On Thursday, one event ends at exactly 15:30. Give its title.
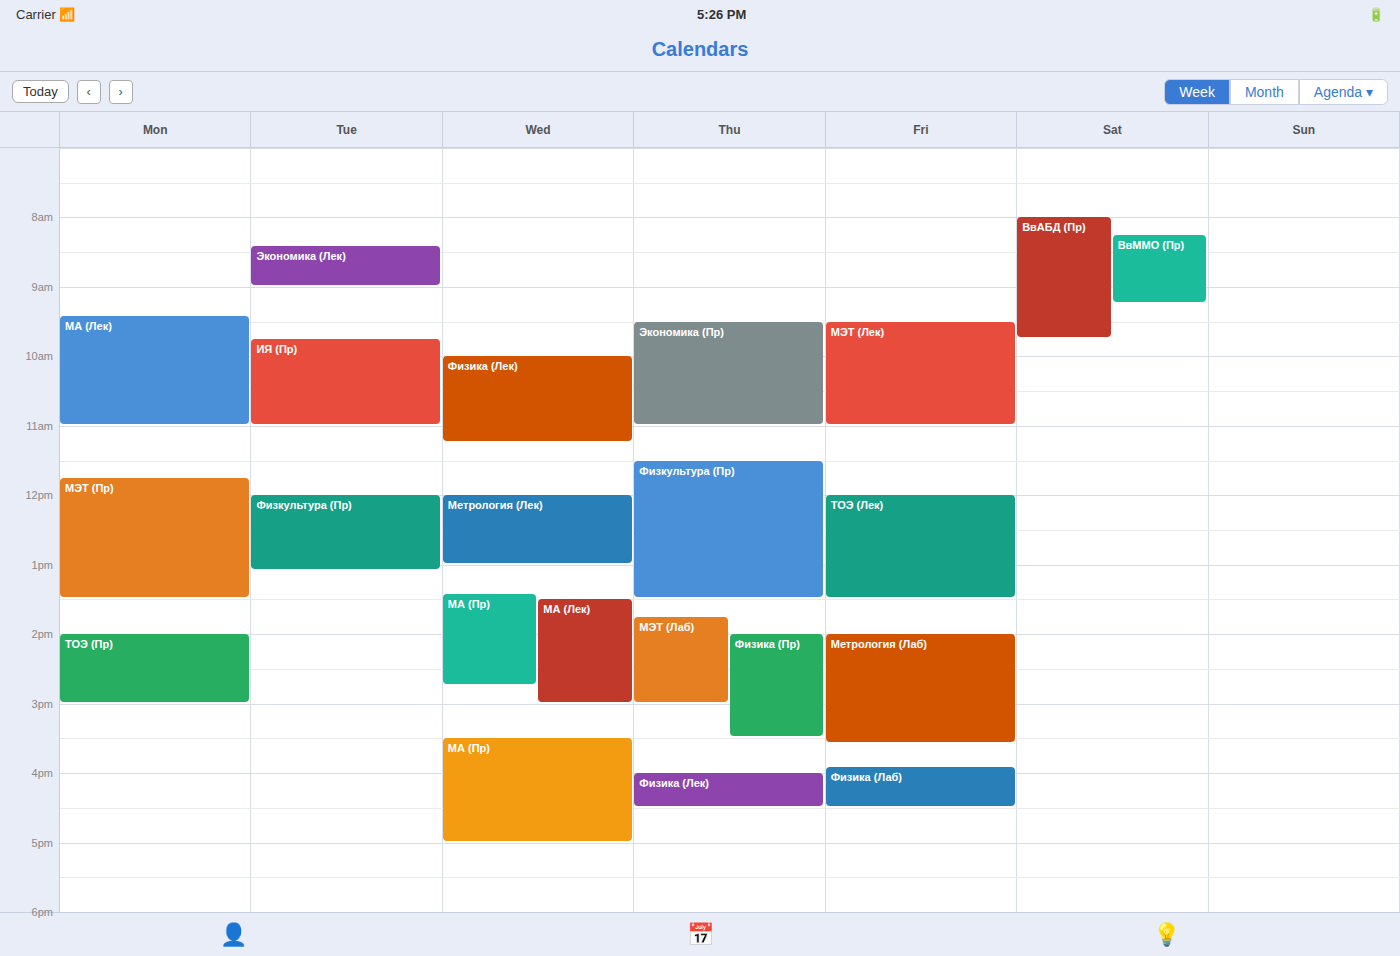
"Физика (Пр)"